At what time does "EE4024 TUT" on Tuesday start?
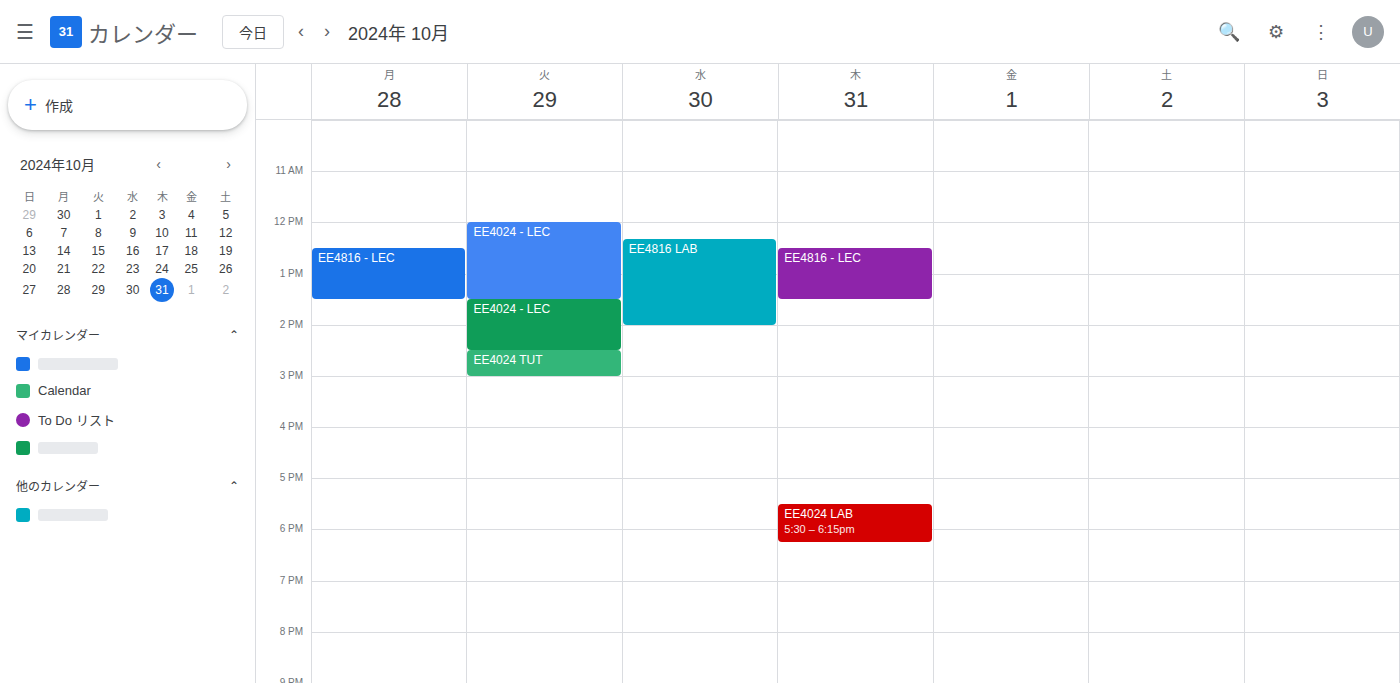
14:30